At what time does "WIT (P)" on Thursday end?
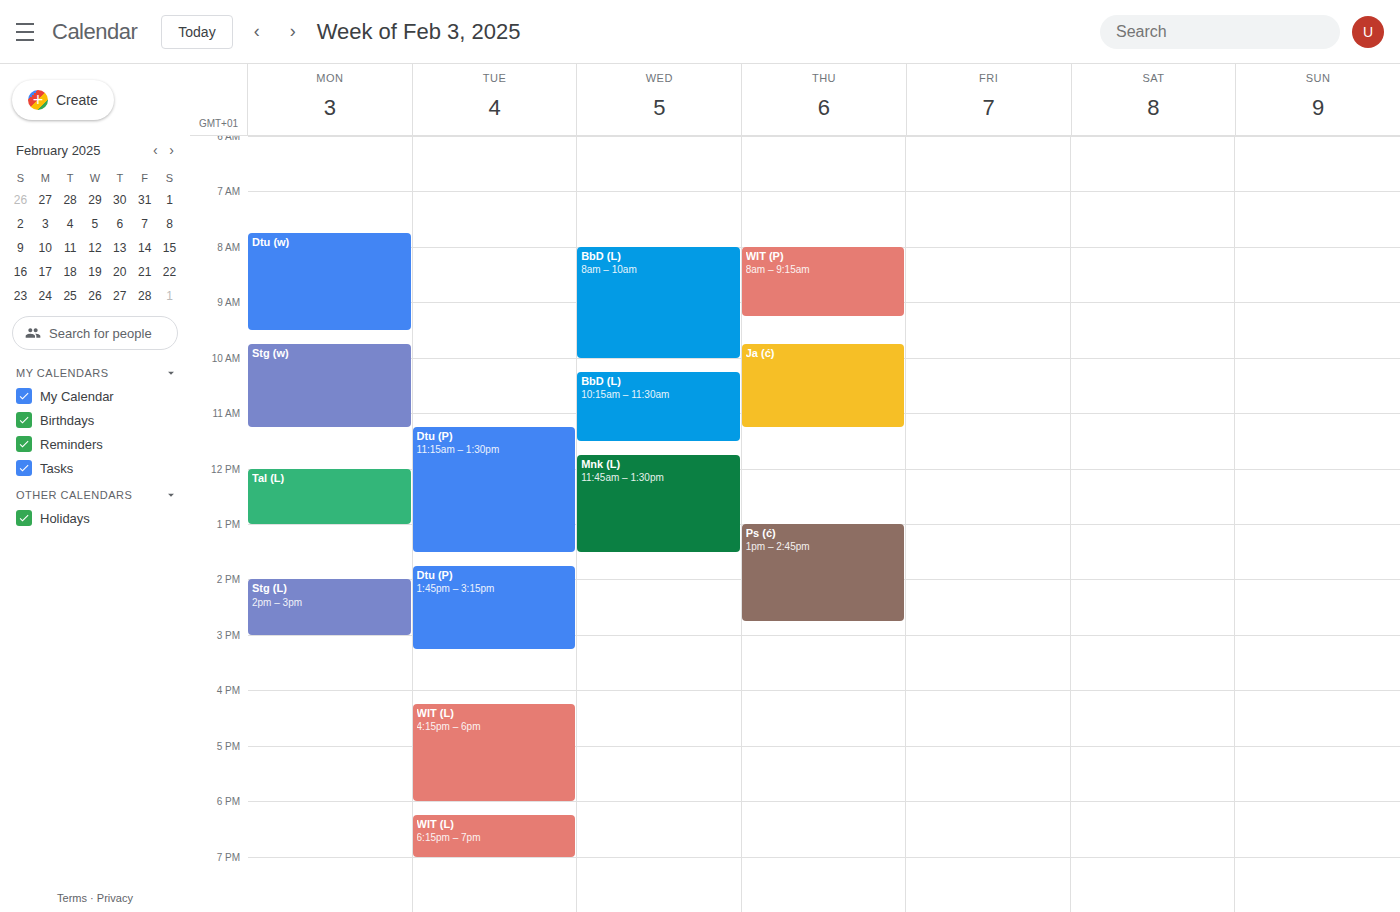
9:15 AM